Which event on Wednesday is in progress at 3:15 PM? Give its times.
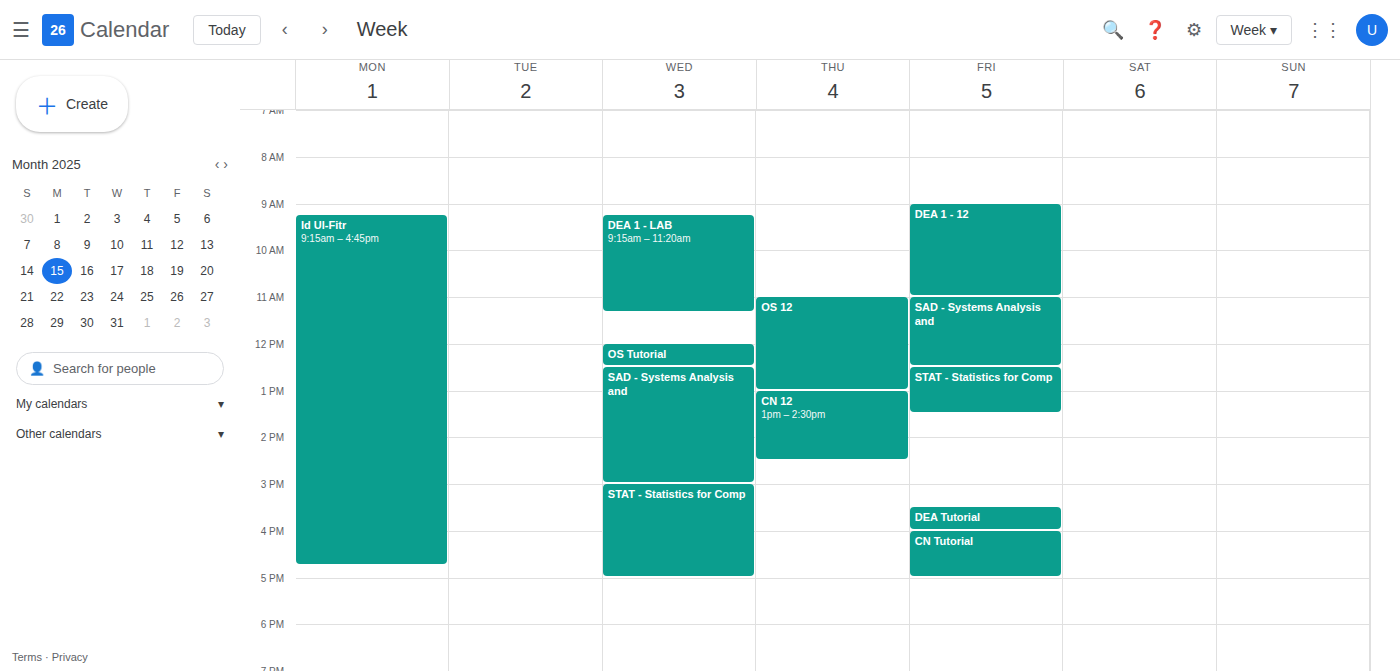
"STAT - Statistics for Comp", 3:00 PM to 5:00 PM